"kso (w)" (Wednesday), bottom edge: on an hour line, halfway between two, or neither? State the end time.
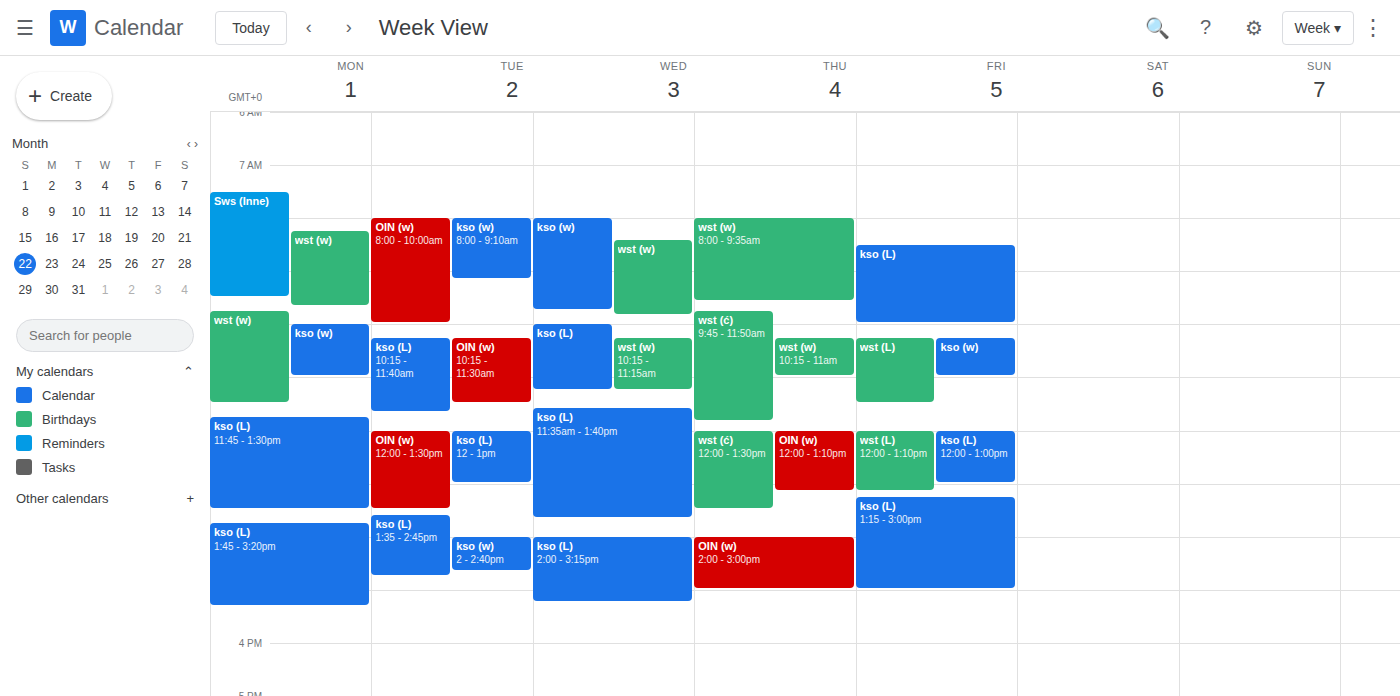
9:45 AM -- neither: three quarters of the way from the 9 AM line to the 10 AM line.